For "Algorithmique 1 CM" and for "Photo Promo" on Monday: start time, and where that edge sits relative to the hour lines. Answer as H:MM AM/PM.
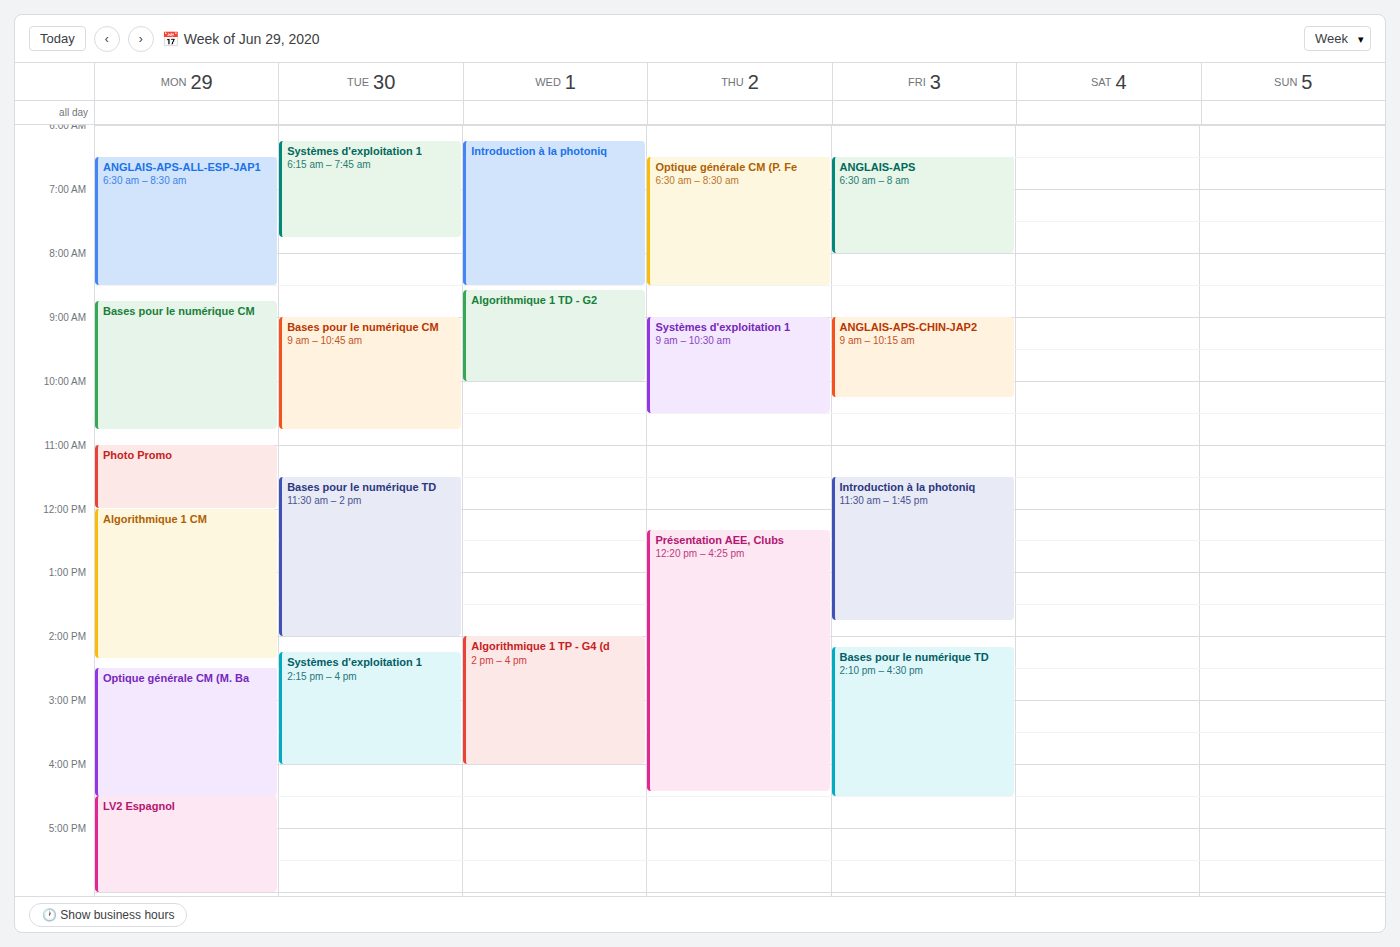
"Algorithmique 1 CM": 12:00 PM, exactly on the 12 PM line. "Photo Promo": 11:00 AM, exactly on the 11 AM line.